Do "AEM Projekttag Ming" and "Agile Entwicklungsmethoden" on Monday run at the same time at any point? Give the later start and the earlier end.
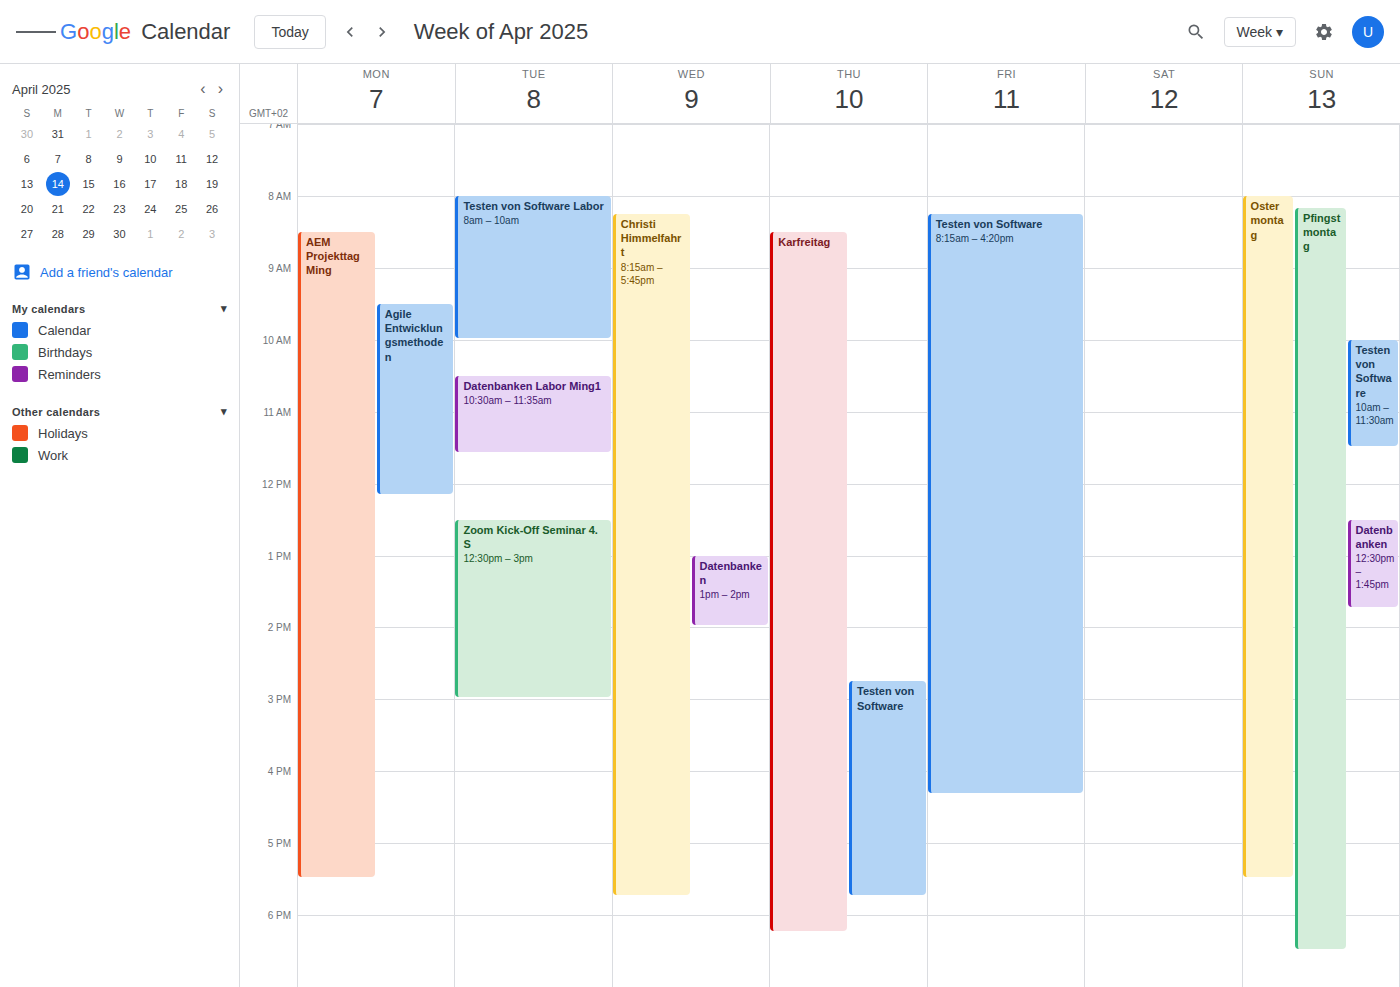
"Agile Entwicklungsmethoden" runs 9:30 AM to 12:10 PM, inside "AEM Projekttag Ming" -- they overlap.